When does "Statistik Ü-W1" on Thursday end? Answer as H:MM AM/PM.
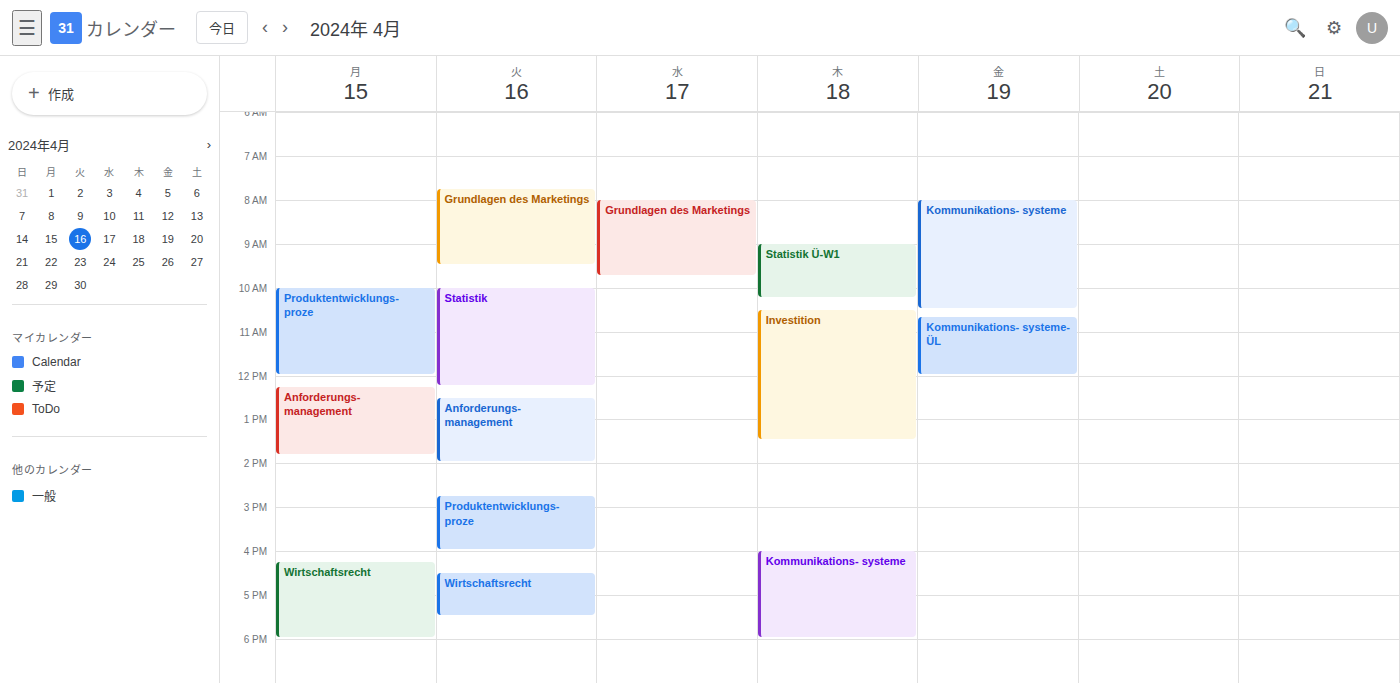
10:15 AM